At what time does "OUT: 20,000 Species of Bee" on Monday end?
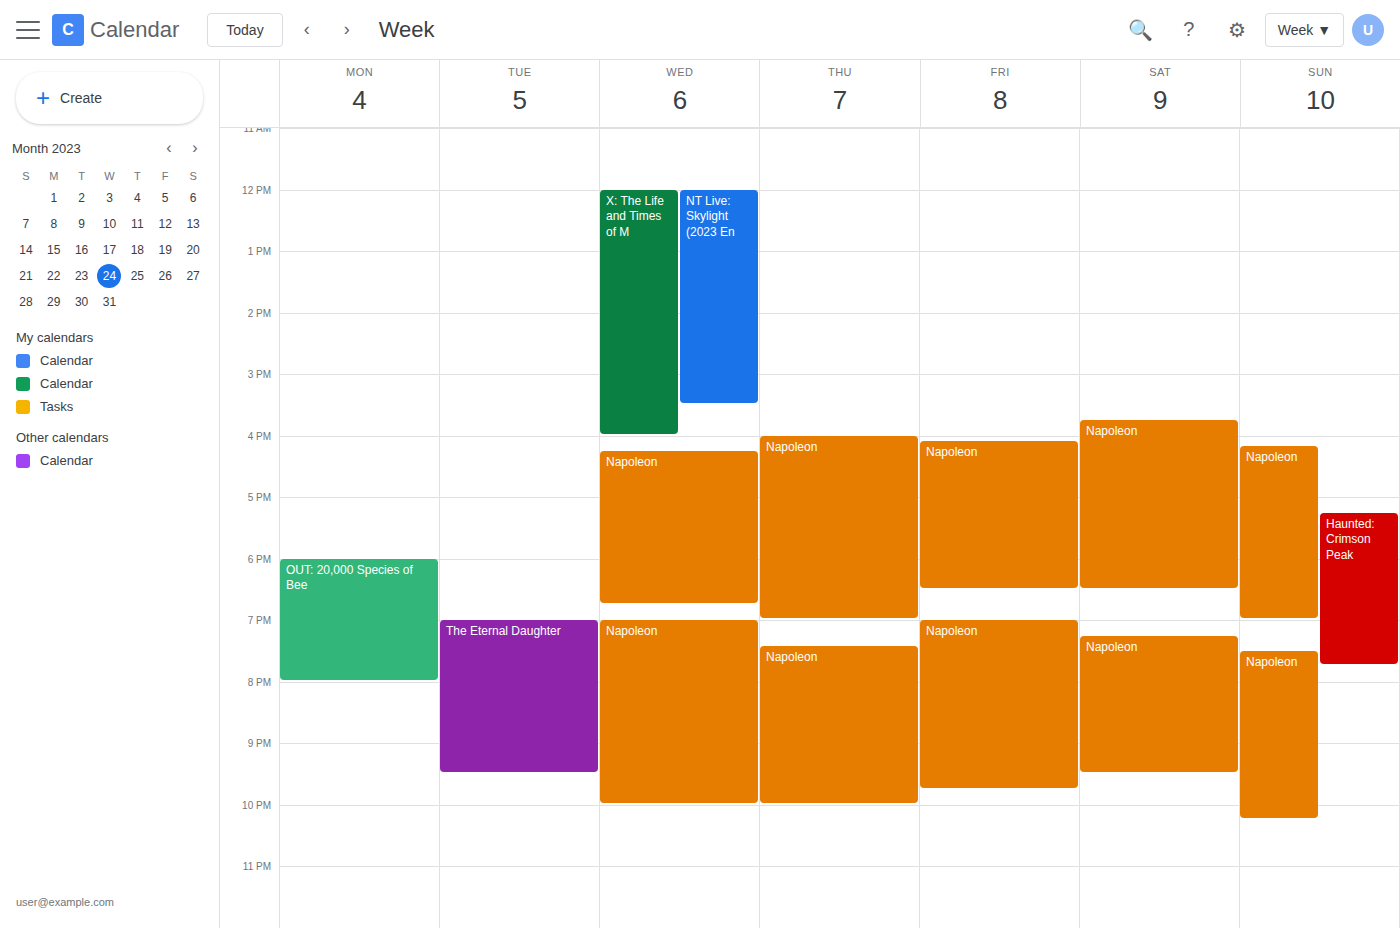
20:00